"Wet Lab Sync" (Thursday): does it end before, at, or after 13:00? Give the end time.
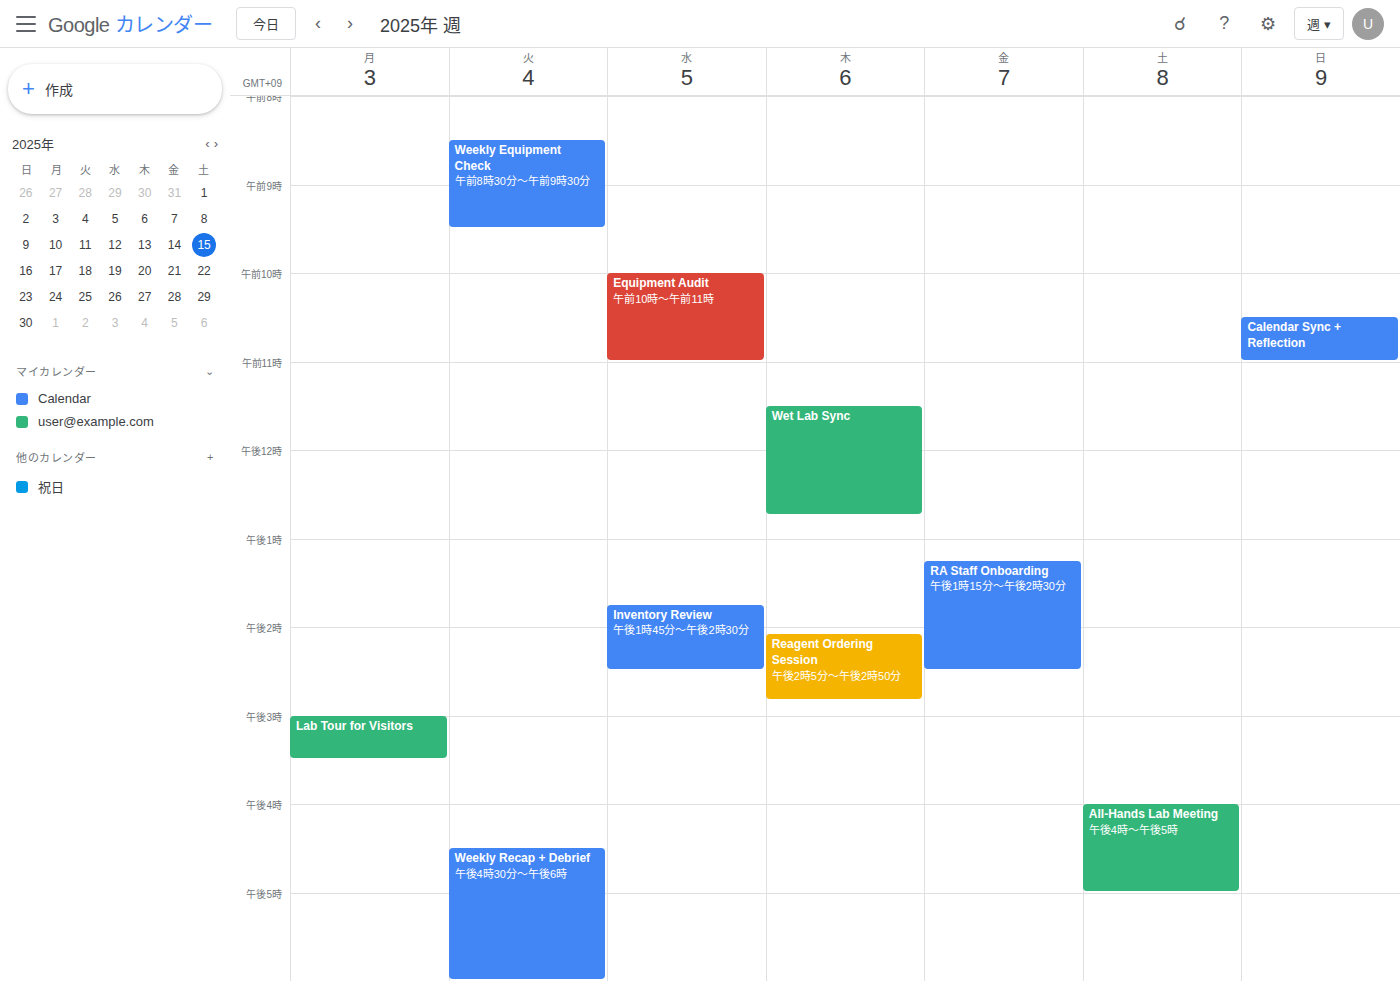
12:45 -- before 13:00, 15 minutes above the 13:00 line.